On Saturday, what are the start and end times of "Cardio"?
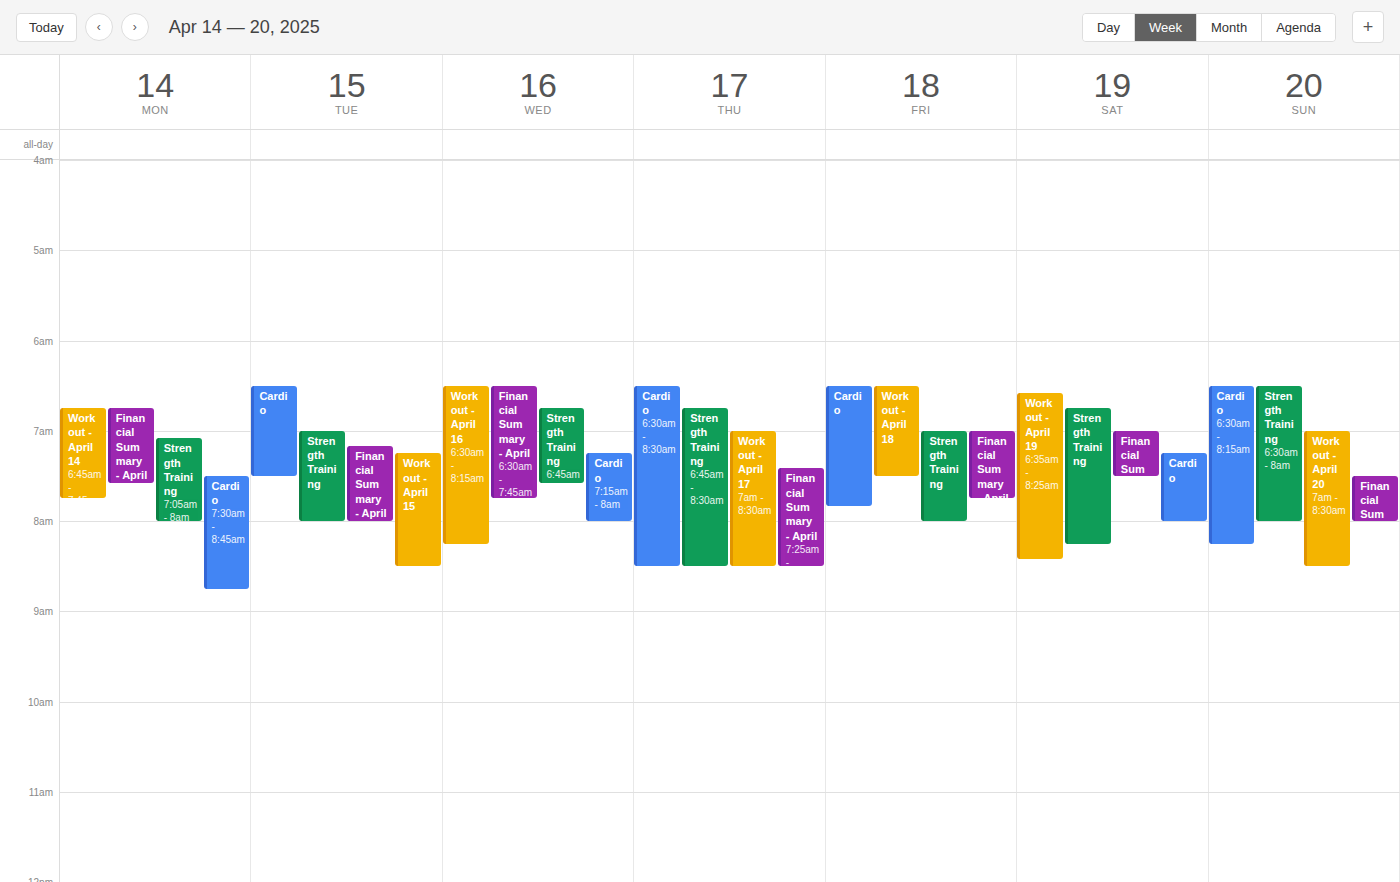
7:15 AM to 8:00 AM